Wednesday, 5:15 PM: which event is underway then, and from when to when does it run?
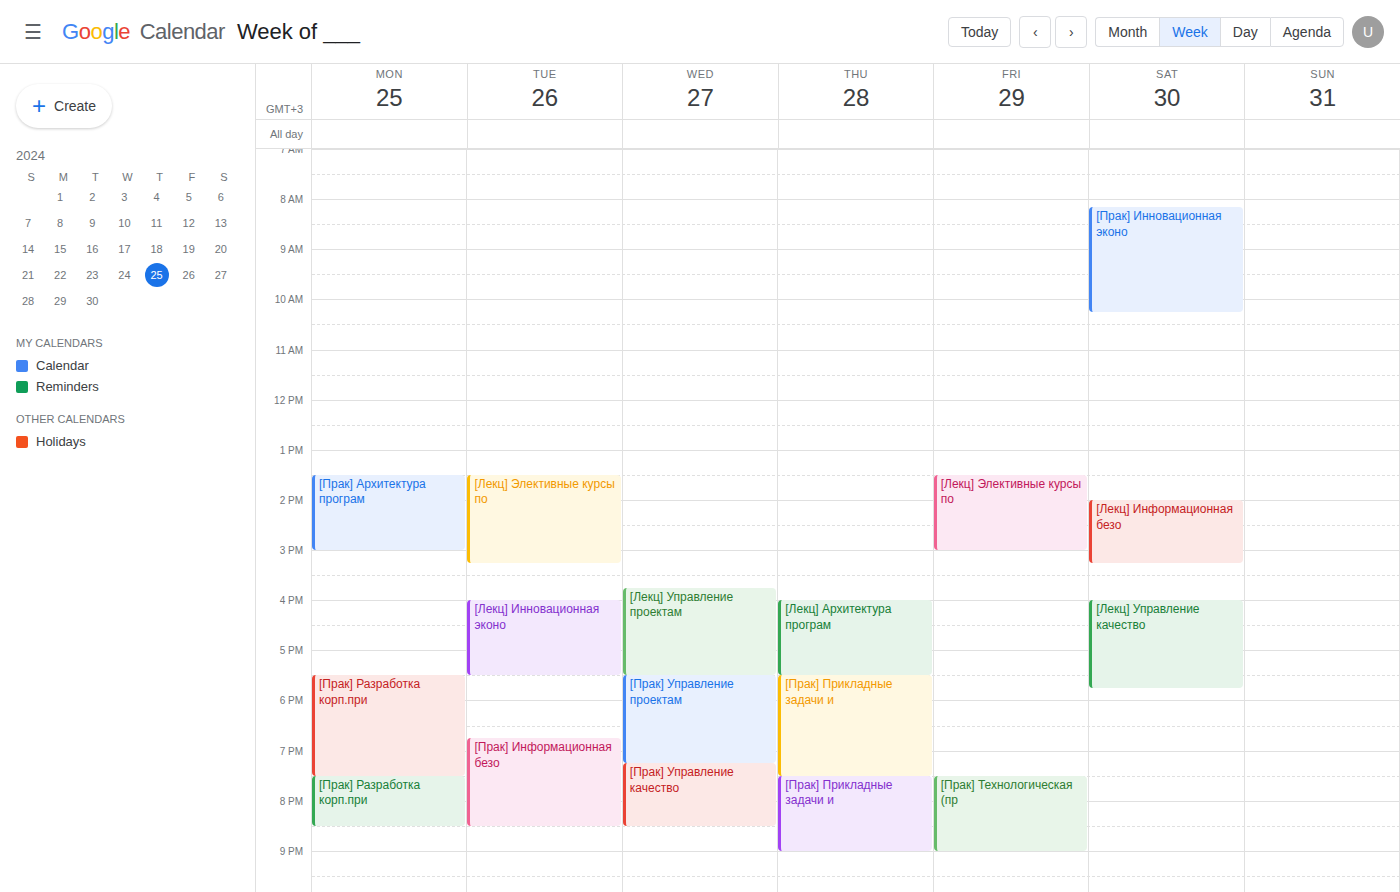
"[Лекц] Управление проектам", 3:45 PM to 5:30 PM